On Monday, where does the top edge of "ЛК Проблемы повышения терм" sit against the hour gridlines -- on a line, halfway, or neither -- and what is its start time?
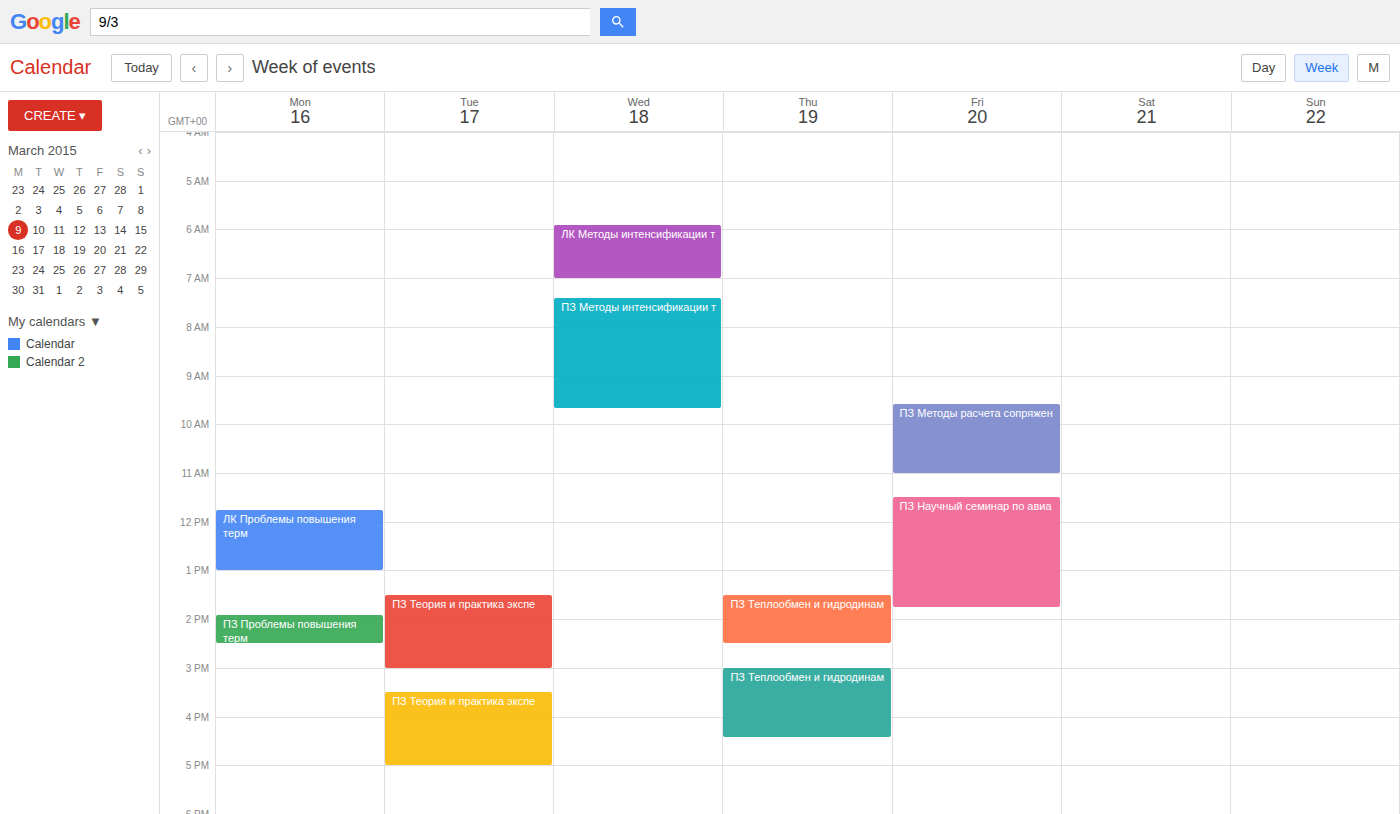
11:45 AM -- neither: three quarters of the way from the 11 AM line to the 12 PM line.